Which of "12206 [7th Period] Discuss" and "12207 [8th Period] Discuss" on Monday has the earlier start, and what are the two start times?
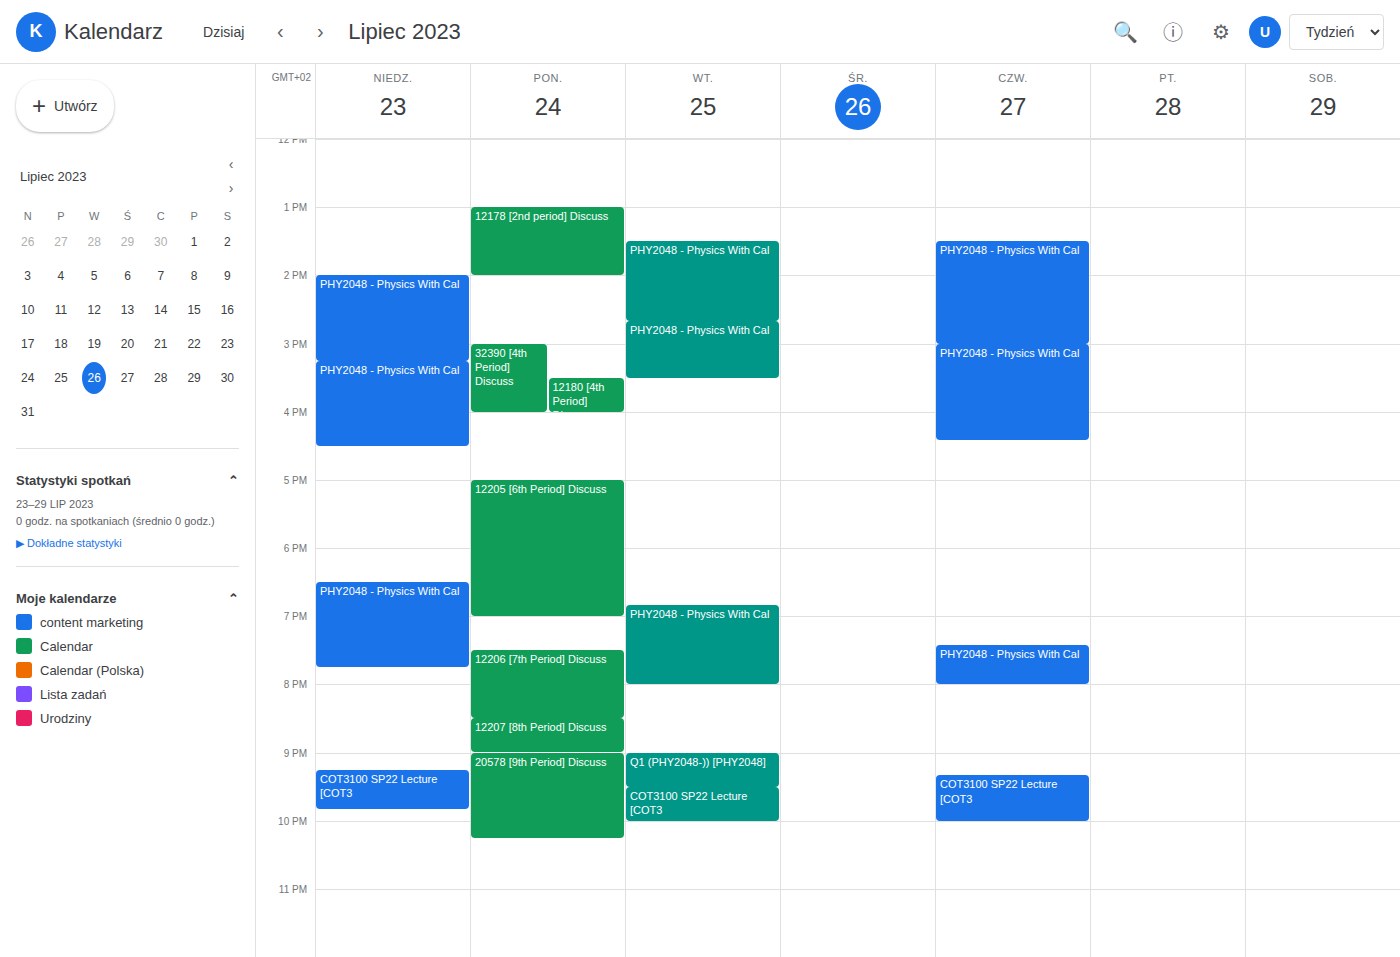
"12206 [7th Period] Discuss" 7:30 PM; "12207 [8th Period] Discuss" 8:30 PM.